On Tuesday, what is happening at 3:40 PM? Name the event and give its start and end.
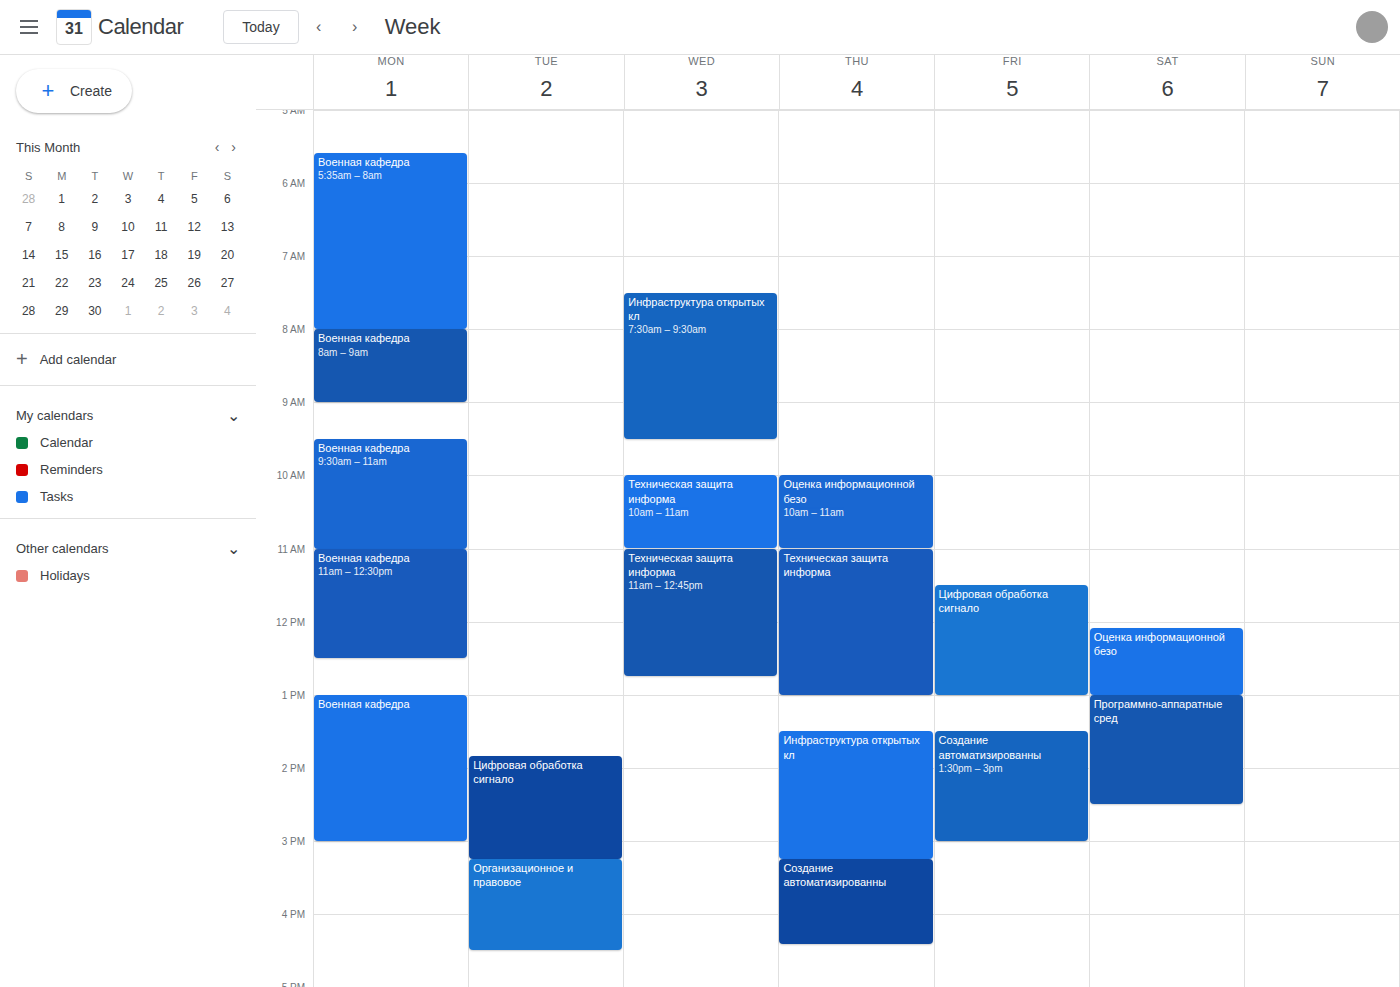
"Организационное и правовое", 3:15 PM to 4:30 PM